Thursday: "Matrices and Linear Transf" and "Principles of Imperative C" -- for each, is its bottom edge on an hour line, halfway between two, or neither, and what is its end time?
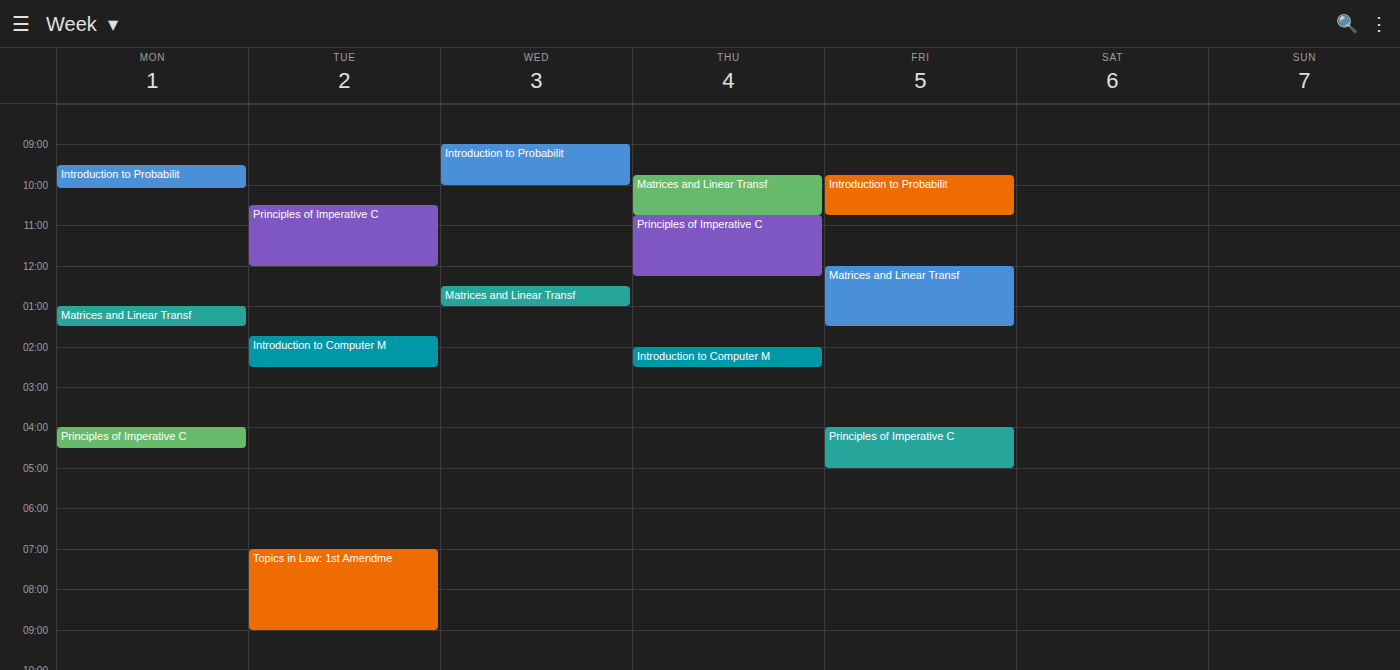
"Matrices and Linear Transf": 10:45 AM, neither: three quarters of the way from the 10 AM line to the 11 AM line. "Principles of Imperative C": 12:15 PM, neither: a quarter of the way from the 12 PM line to the 1 PM line.